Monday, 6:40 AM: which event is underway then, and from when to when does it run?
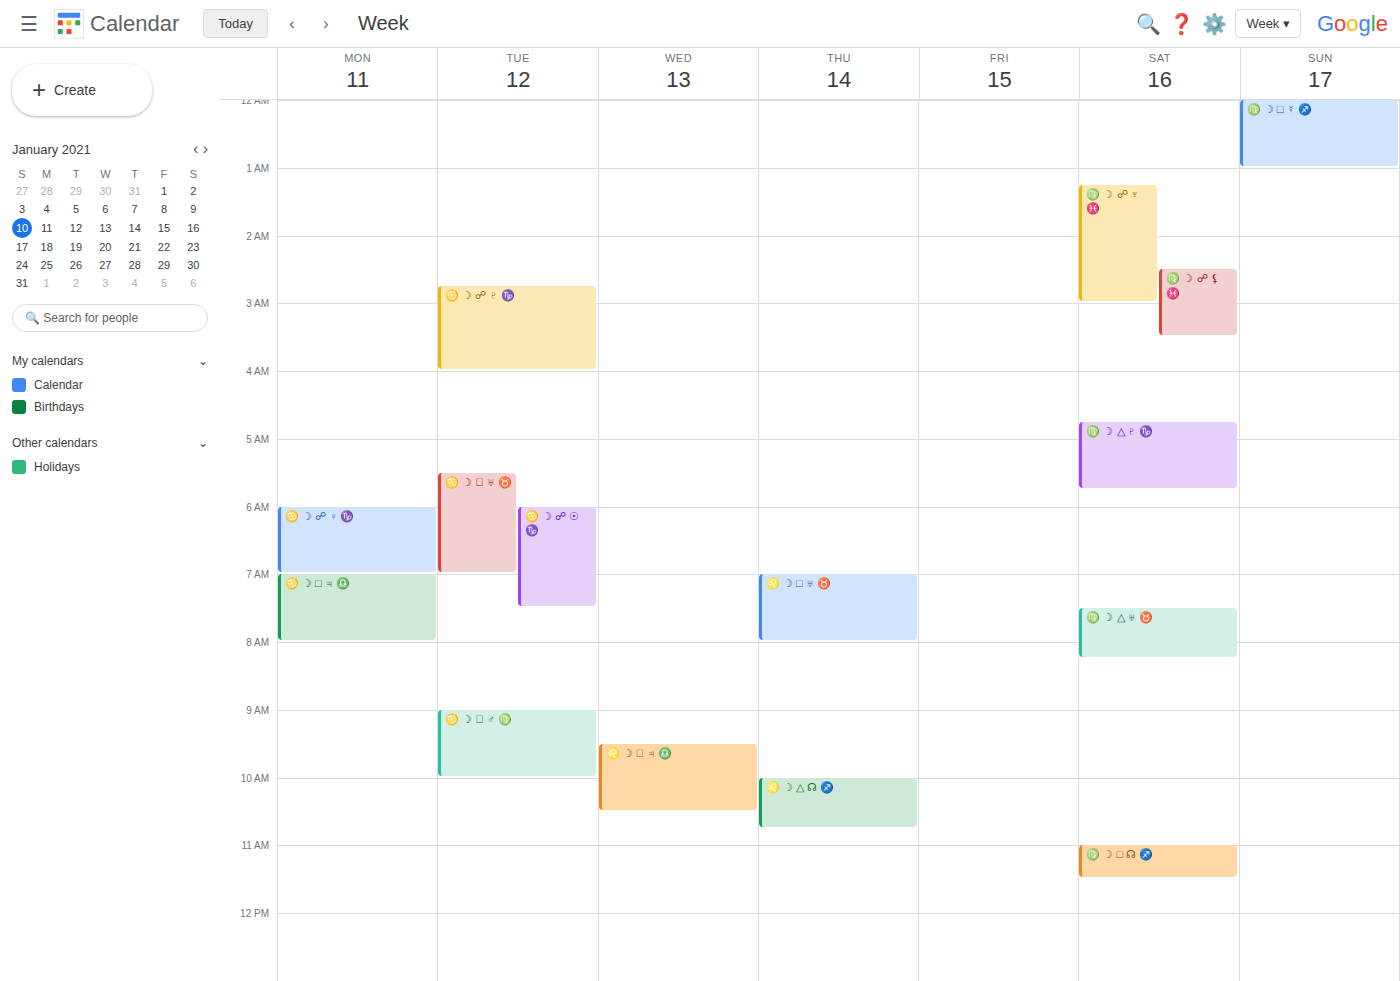
"♋️ ☽ ☍ ♀ ♑️", 6:00 AM to 7:00 AM